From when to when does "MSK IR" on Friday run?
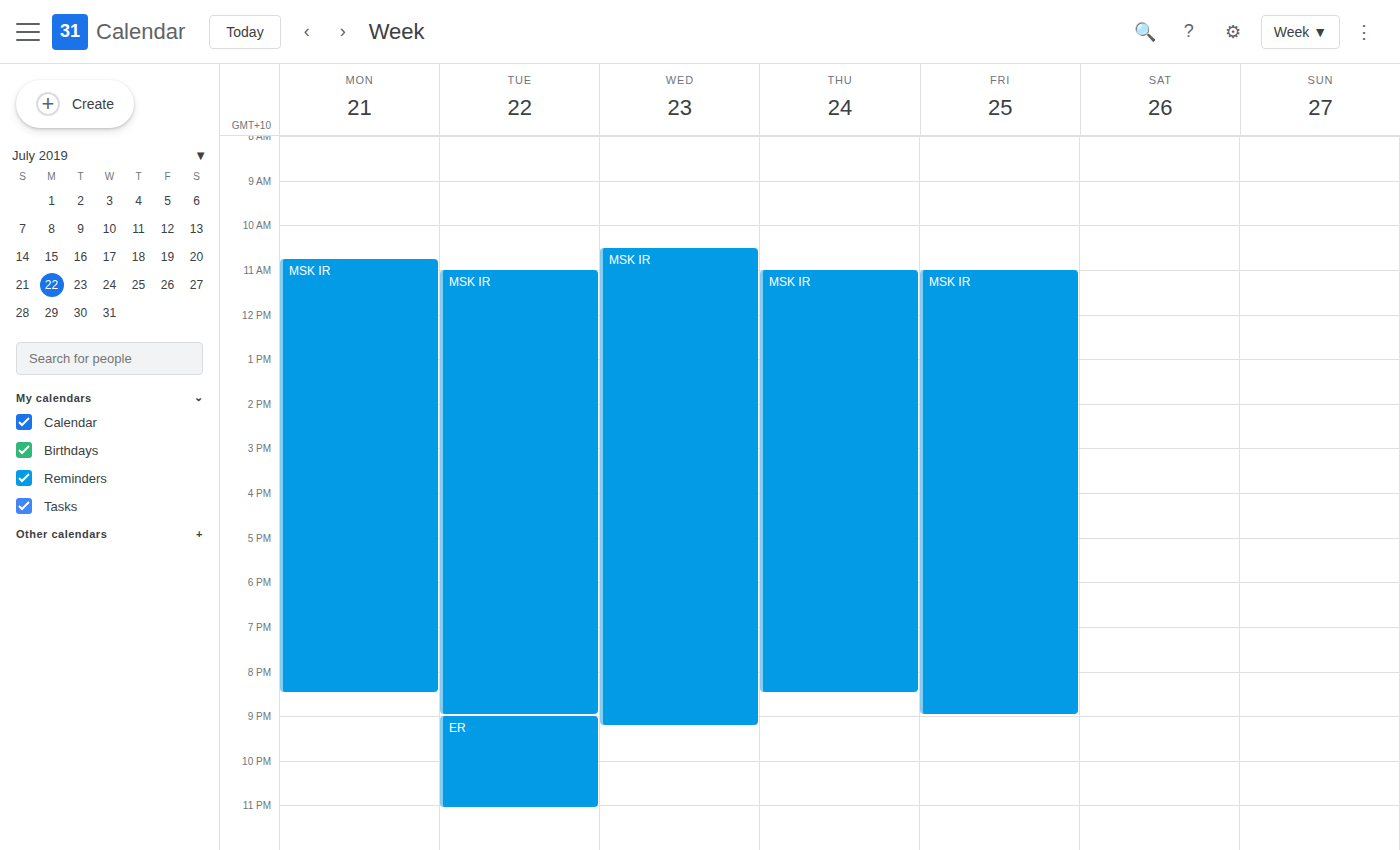
11:00 AM to 9:00 PM